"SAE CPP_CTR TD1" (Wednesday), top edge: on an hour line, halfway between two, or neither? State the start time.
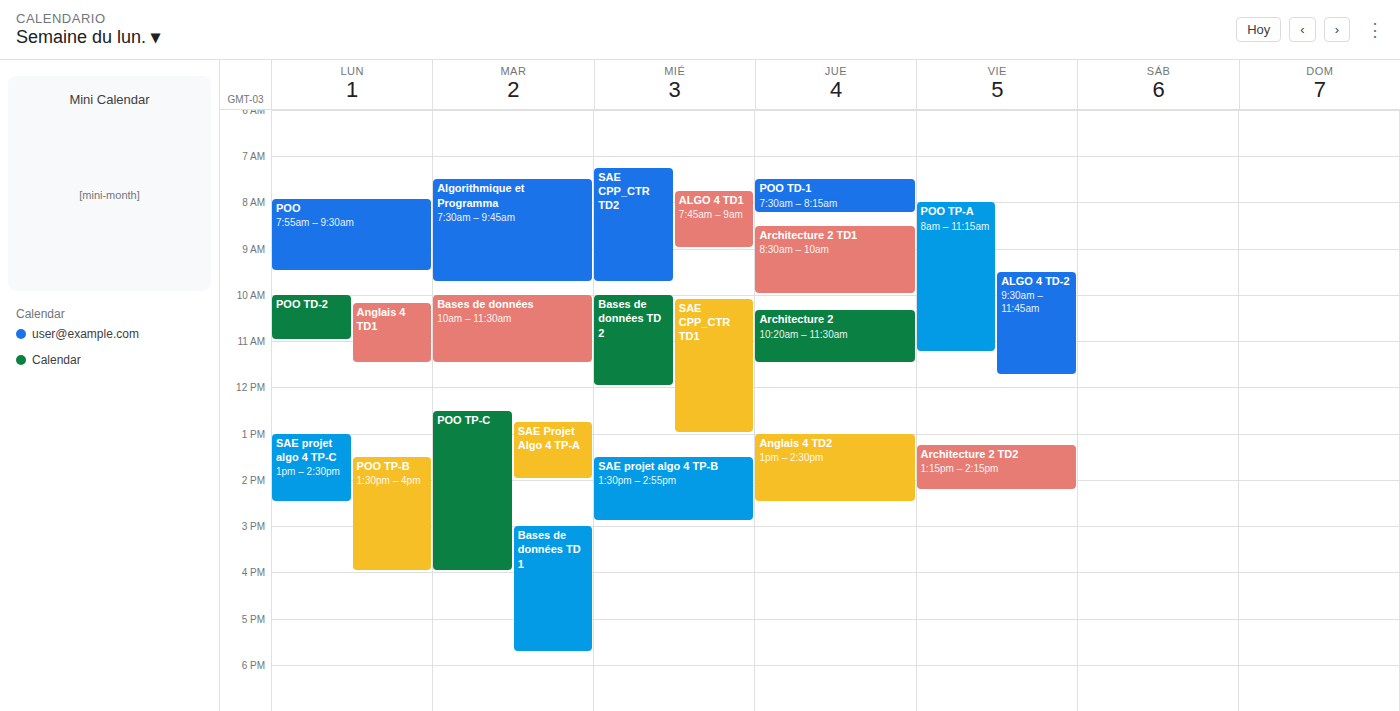
10:05 AM -- neither: 5 minutes below the 10 AM line and 55 minutes above the 11 AM line.